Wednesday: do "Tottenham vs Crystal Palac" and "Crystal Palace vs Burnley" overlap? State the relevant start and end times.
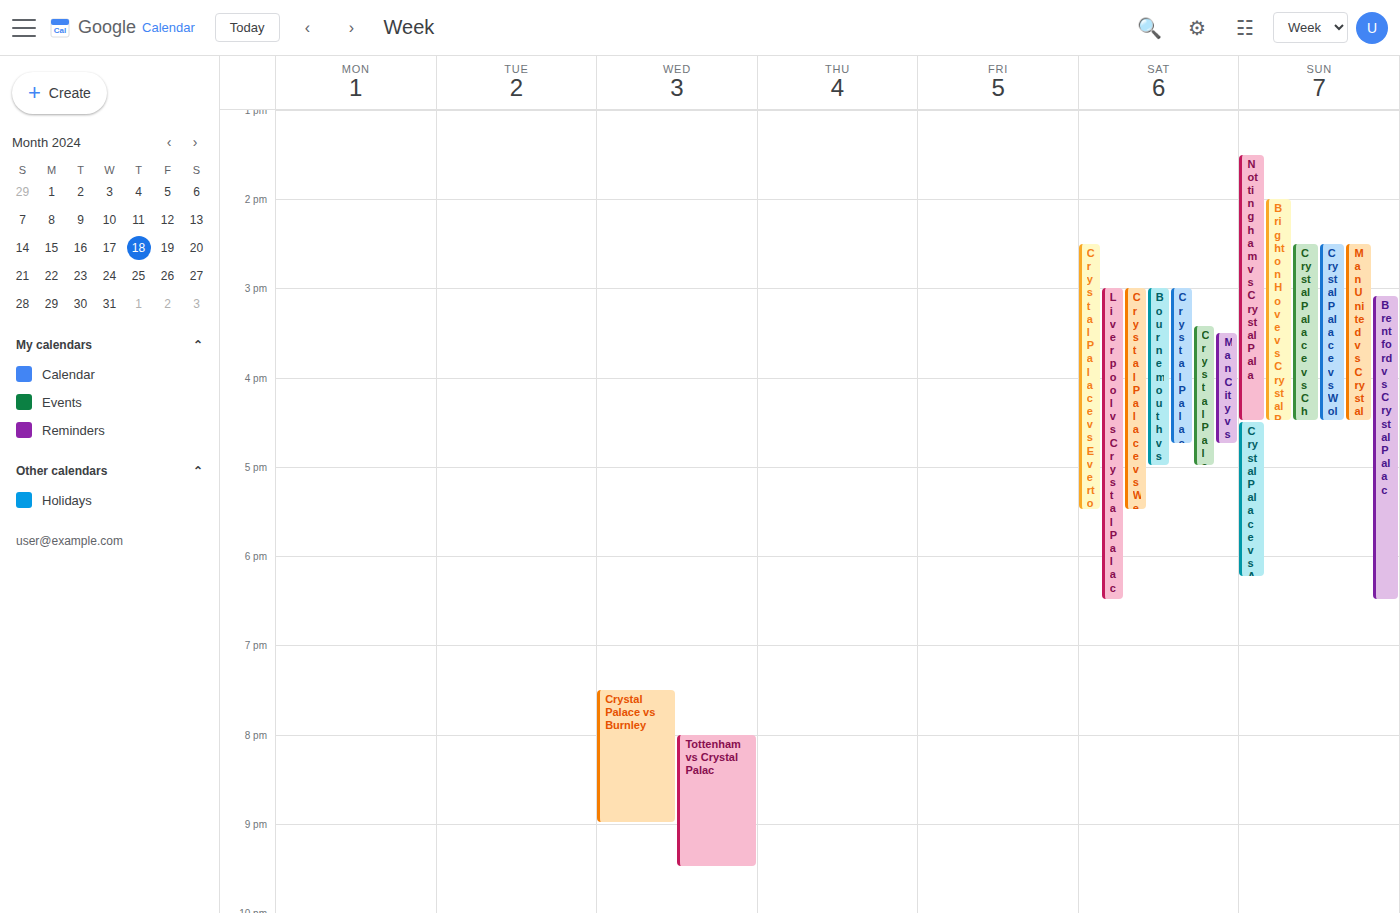
"Tottenham vs Crystal Palac" starts at 8:00 PM, before "Crystal Palace vs Burnley" ends at 9:00 PM -- they overlap.